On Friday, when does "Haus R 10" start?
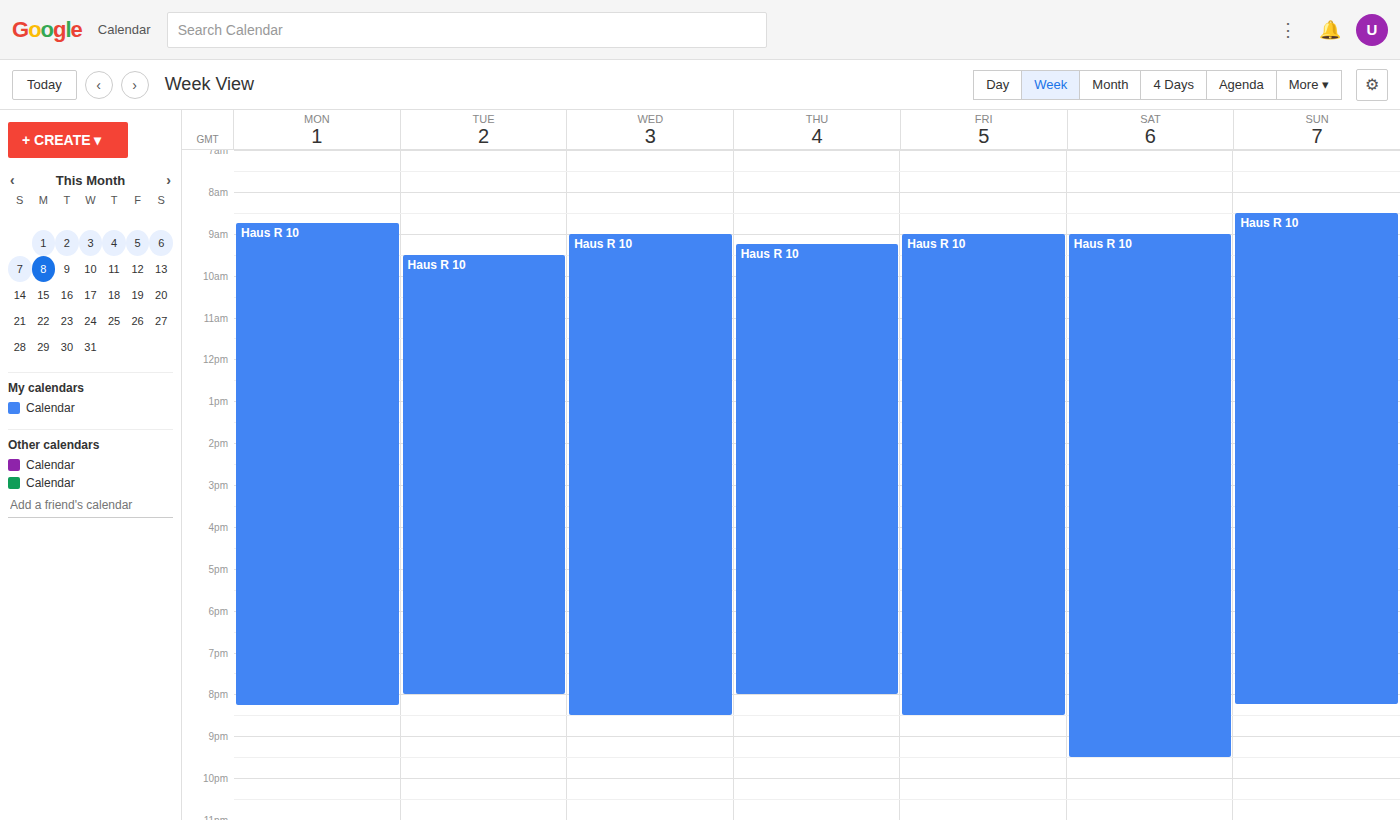
9:00 AM